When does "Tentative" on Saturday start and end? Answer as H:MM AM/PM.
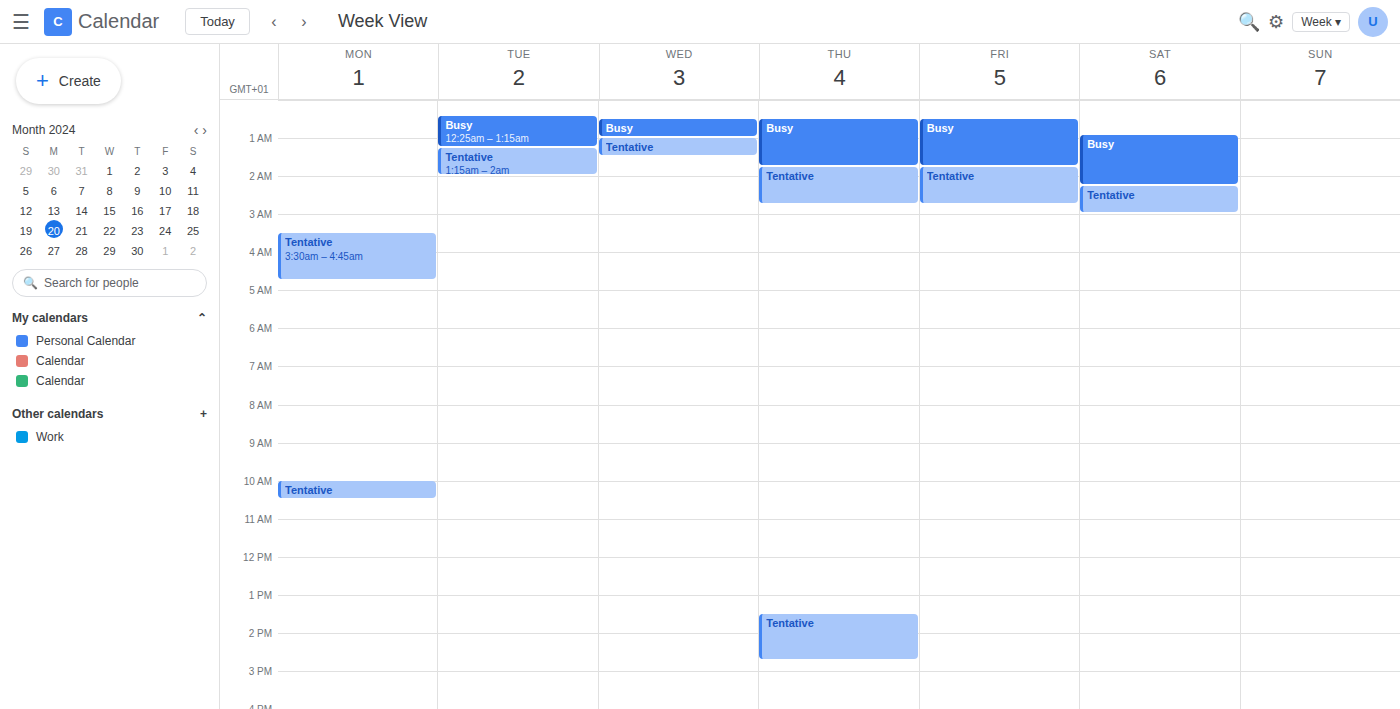
2:15 AM to 3:00 AM